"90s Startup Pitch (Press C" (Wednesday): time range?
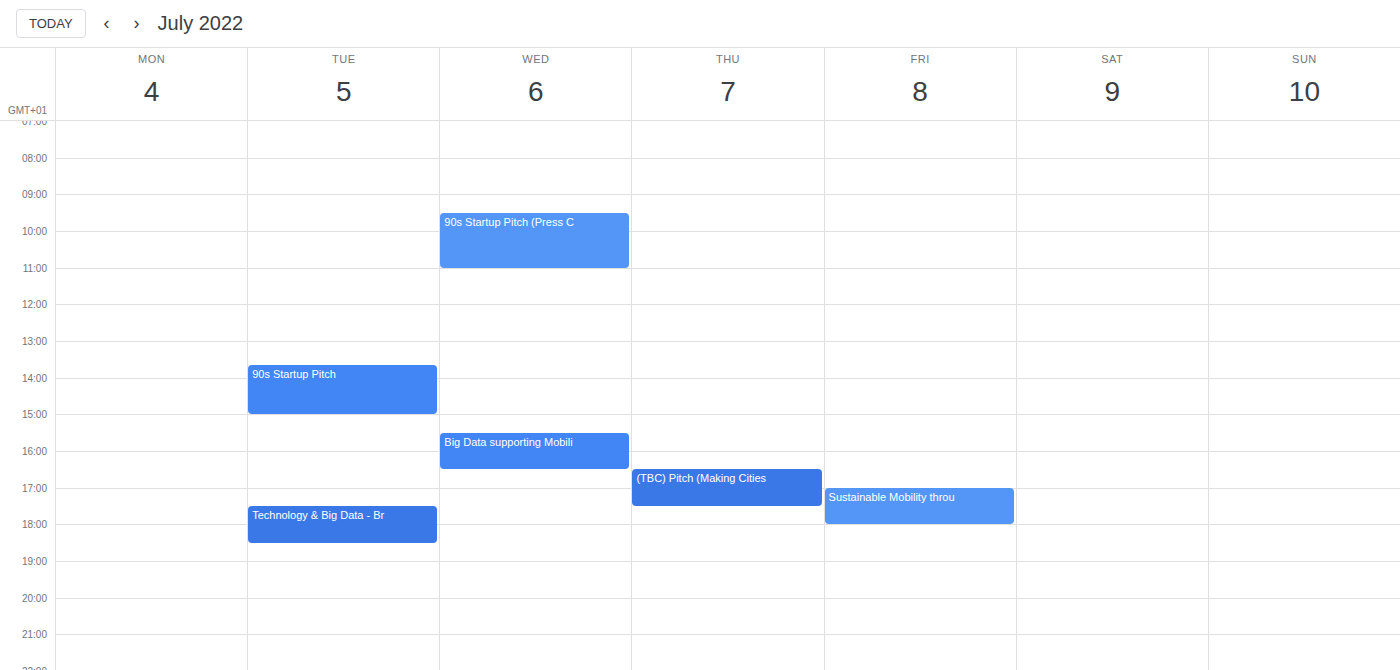
09:30 to 11:00